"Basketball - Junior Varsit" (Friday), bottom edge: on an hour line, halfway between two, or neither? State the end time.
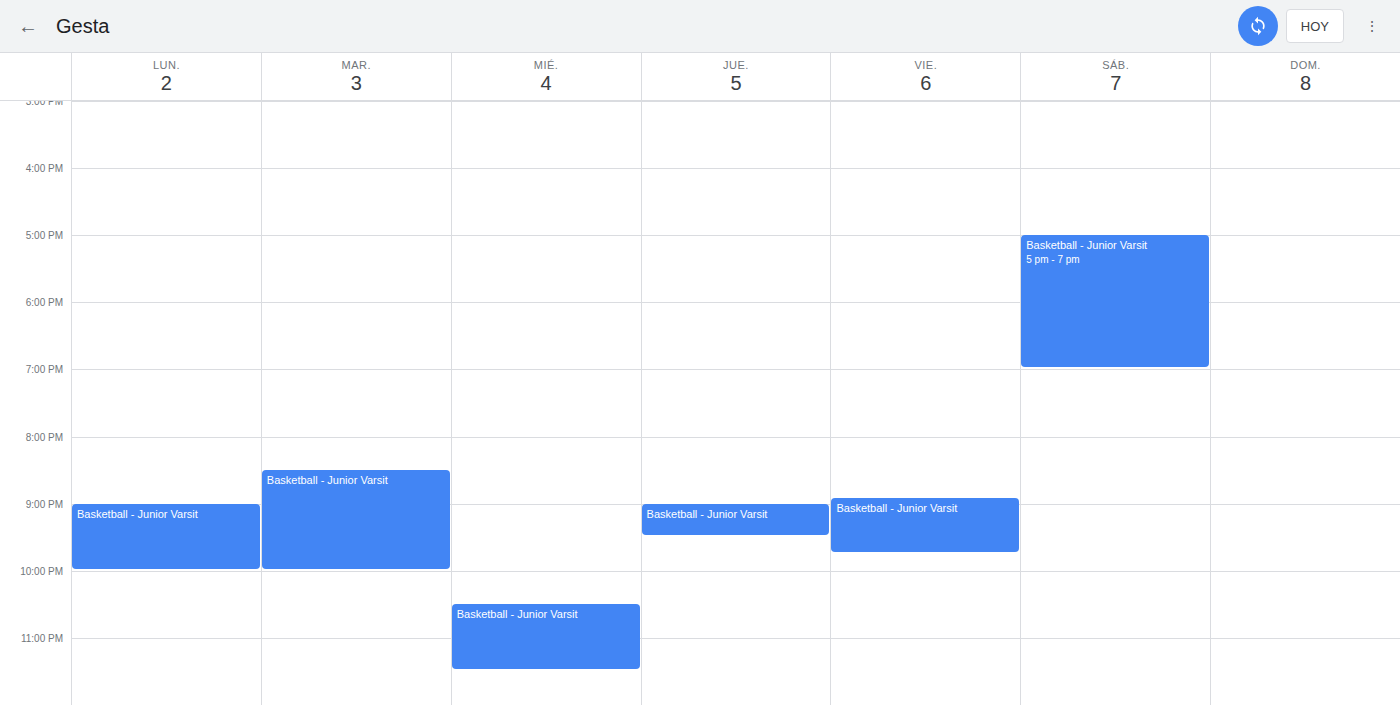
9:45 PM -- neither: three quarters of the way from the 9 PM line to the 10 PM line.